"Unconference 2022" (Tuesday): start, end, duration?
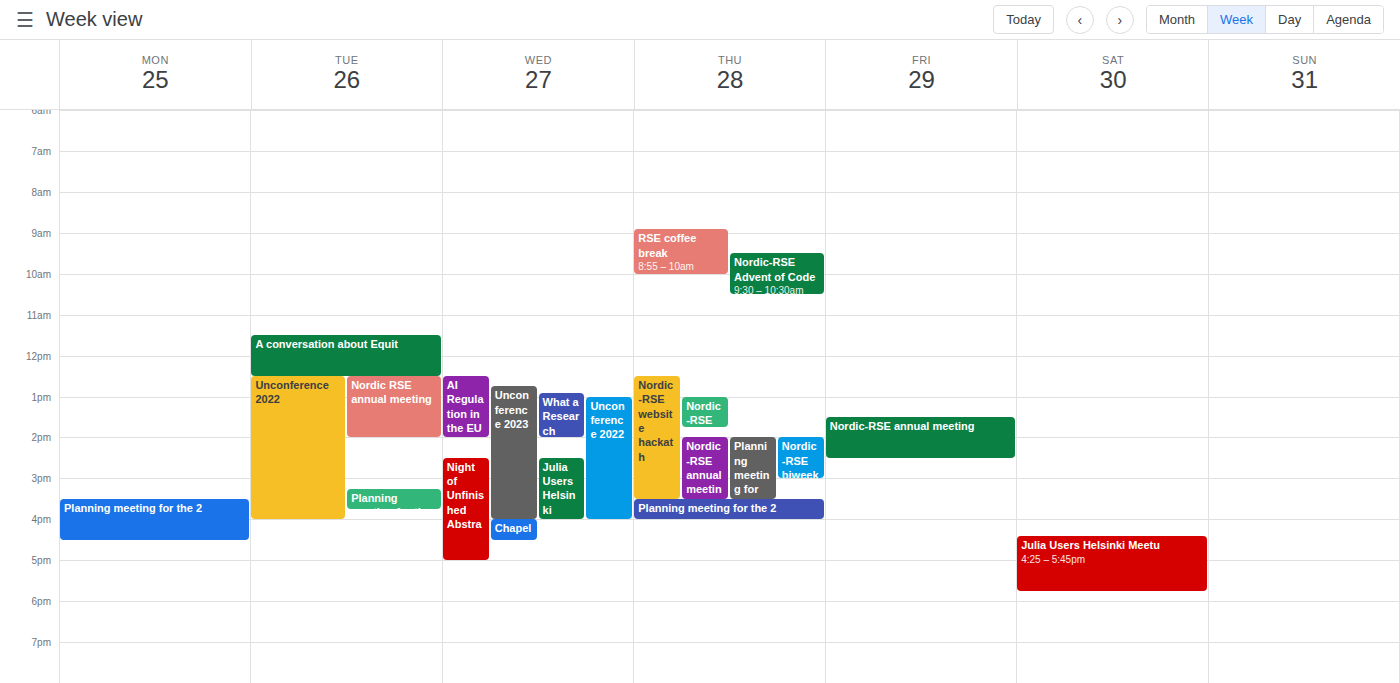
12:30 PM to 4:00 PM, 3 hours 30 minutes